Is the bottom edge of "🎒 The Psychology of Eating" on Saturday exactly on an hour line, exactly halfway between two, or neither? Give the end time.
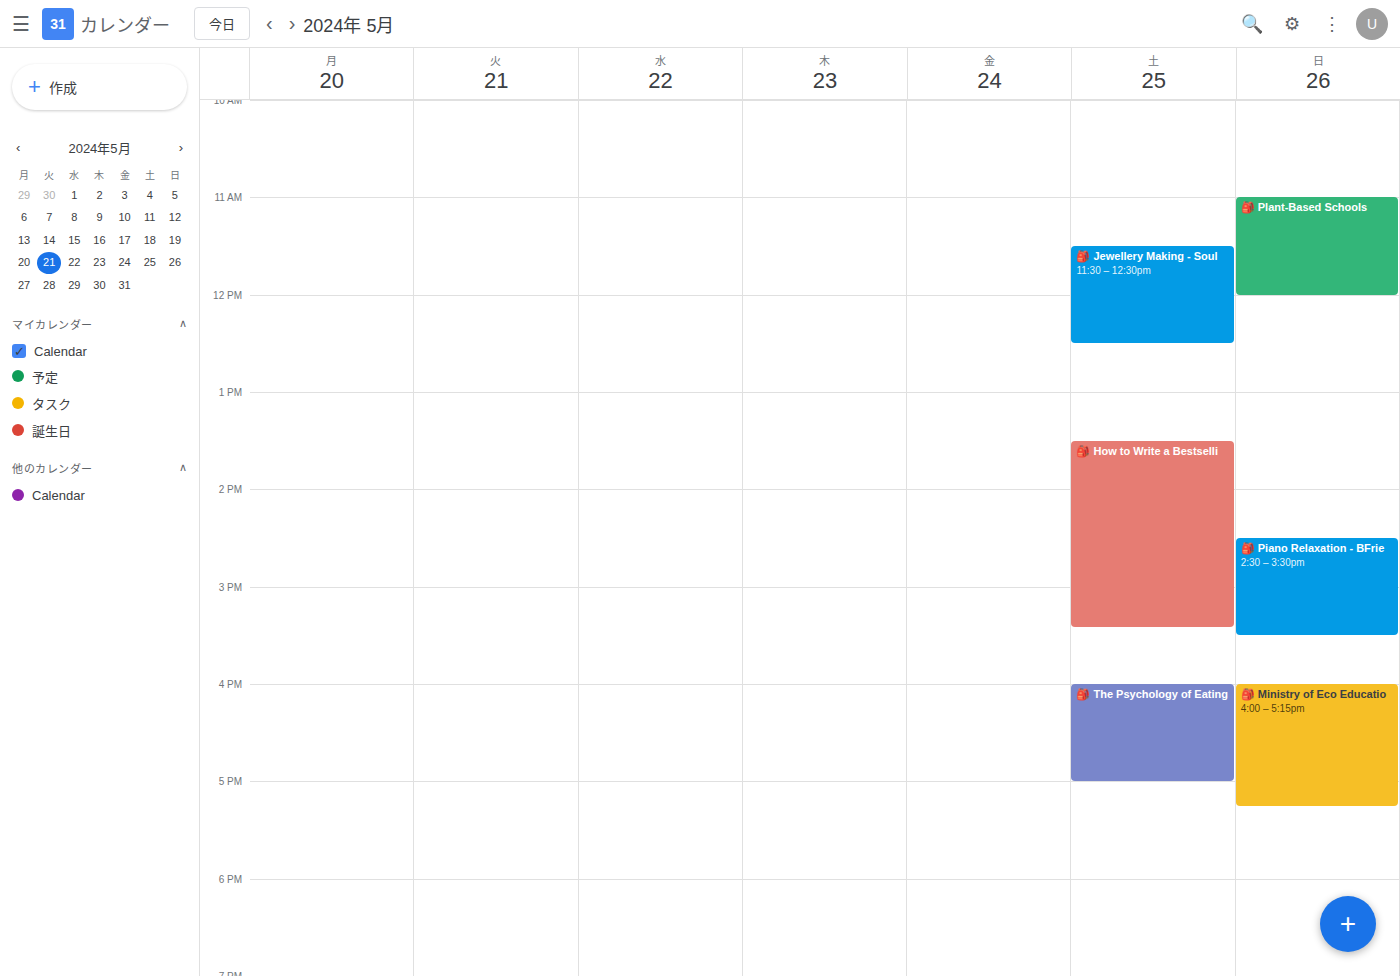
5:00 PM -- exactly on the 5 PM line.